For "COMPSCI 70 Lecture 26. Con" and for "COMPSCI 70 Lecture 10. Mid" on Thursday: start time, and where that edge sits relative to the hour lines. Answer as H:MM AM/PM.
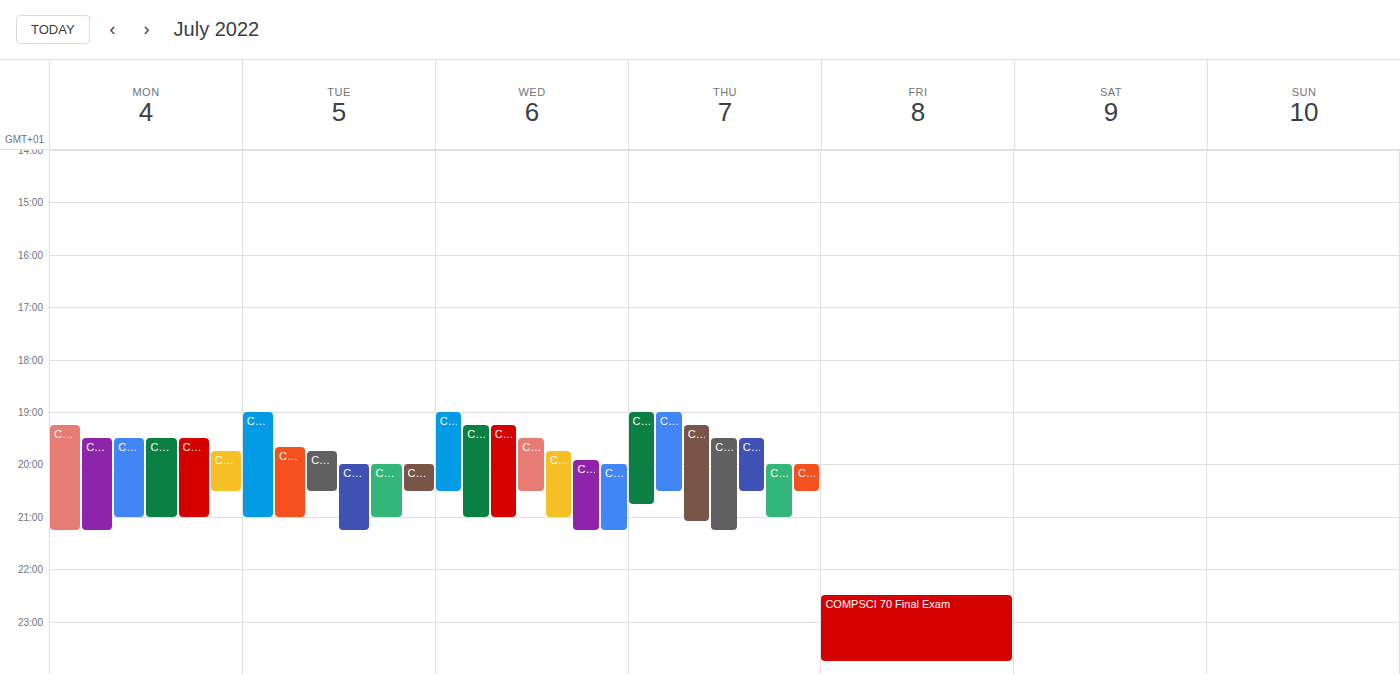
"COMPSCI 70 Lecture 26. Con": 7:30 PM, halfway between the 7 PM and 8 PM lines. "COMPSCI 70 Lecture 10. Mid": 8:00 PM, exactly on the 8 PM line.